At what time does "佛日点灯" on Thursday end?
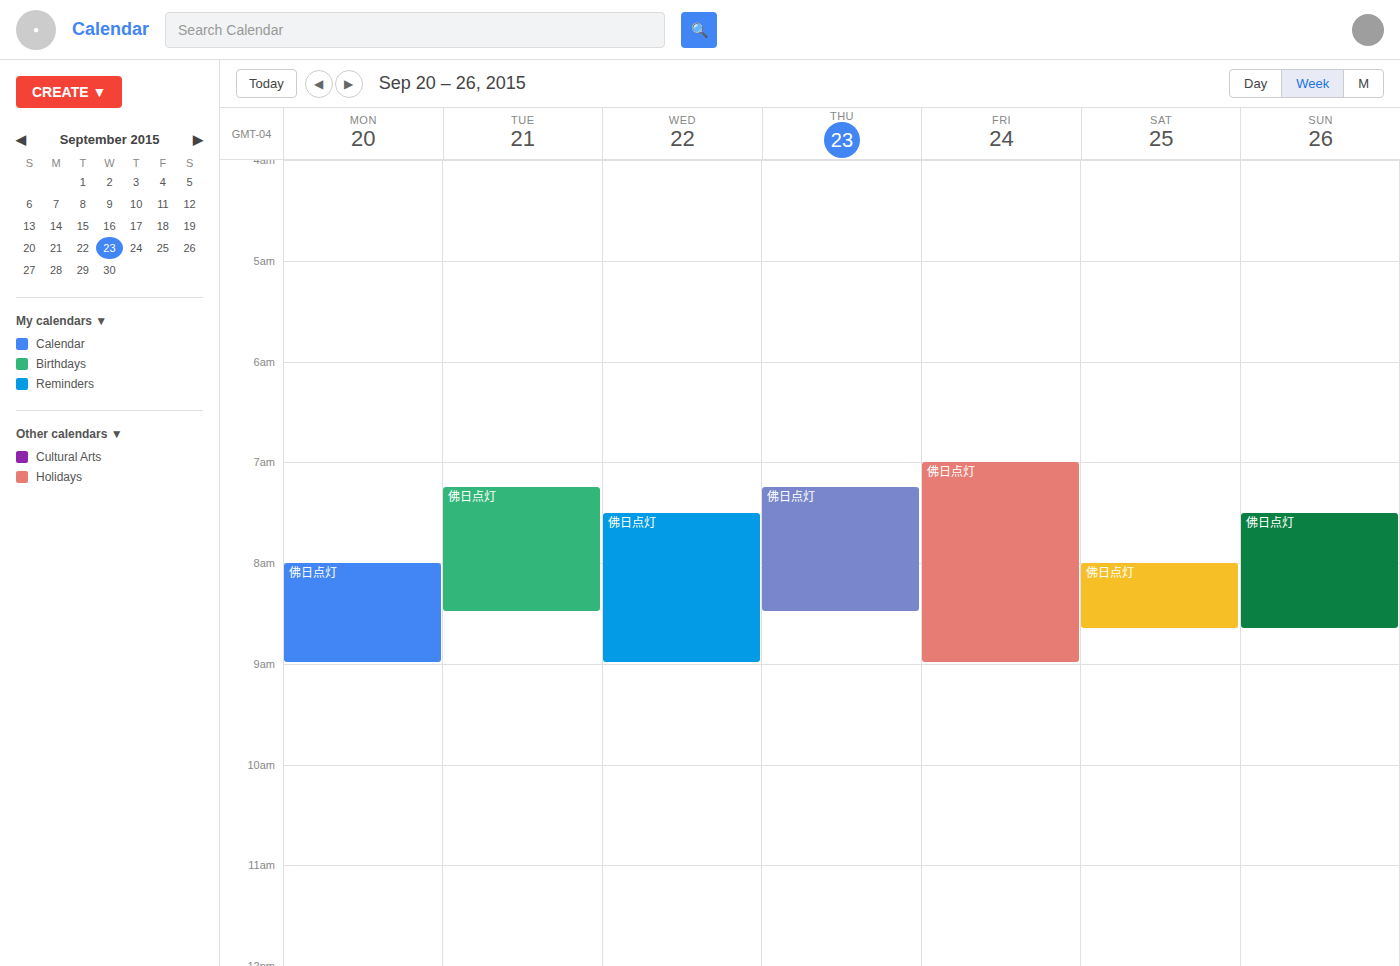
08:30